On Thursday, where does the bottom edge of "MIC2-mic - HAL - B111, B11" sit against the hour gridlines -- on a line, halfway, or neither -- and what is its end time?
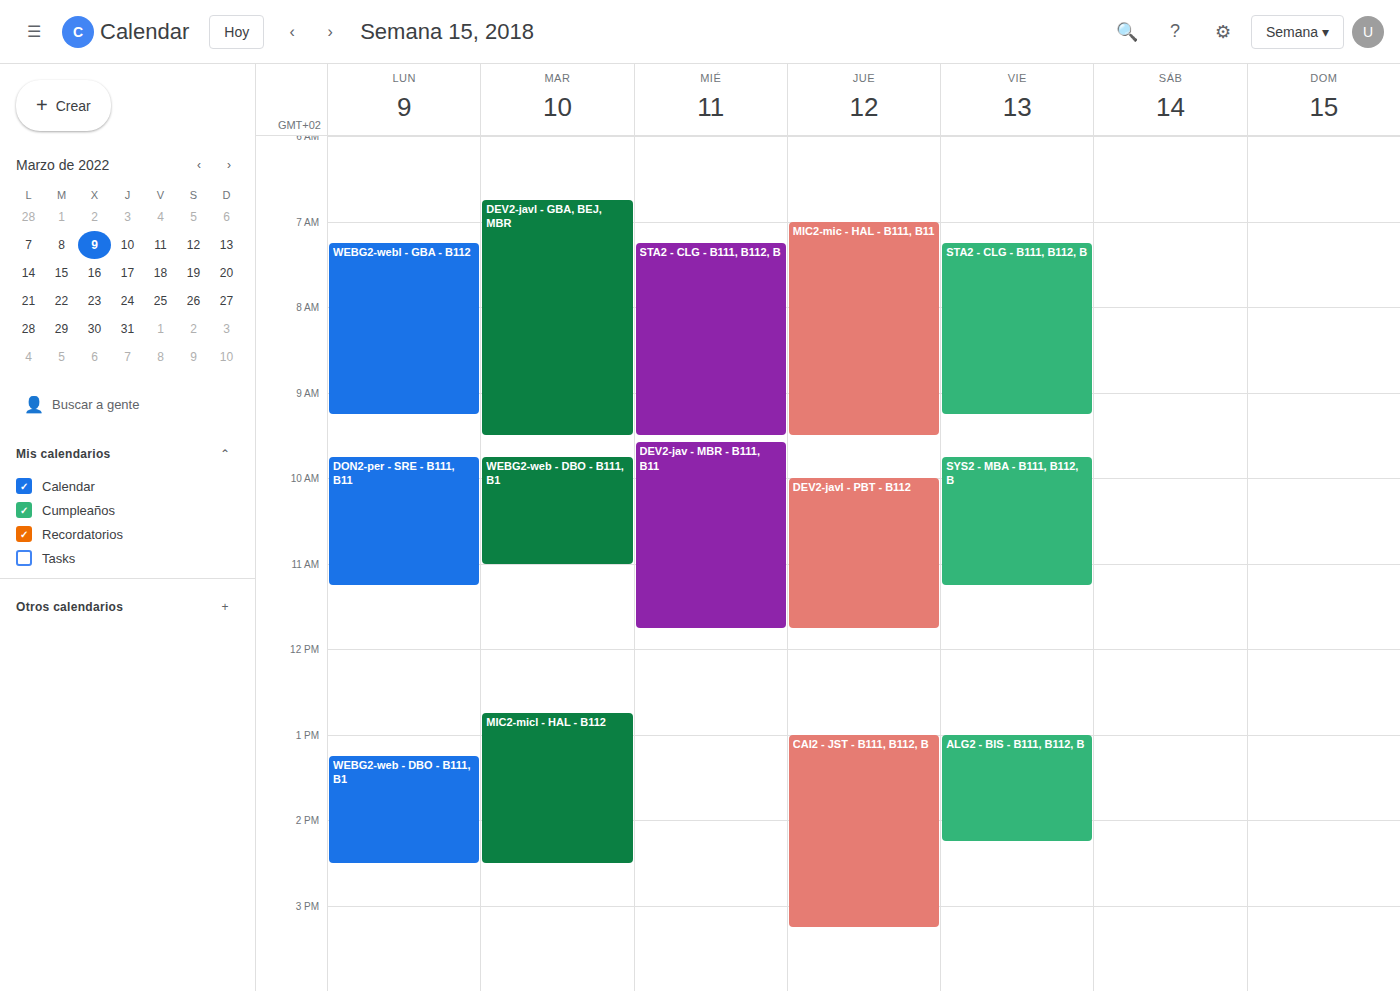
9:30 AM -- halfway between the 9 AM and 10 AM lines.